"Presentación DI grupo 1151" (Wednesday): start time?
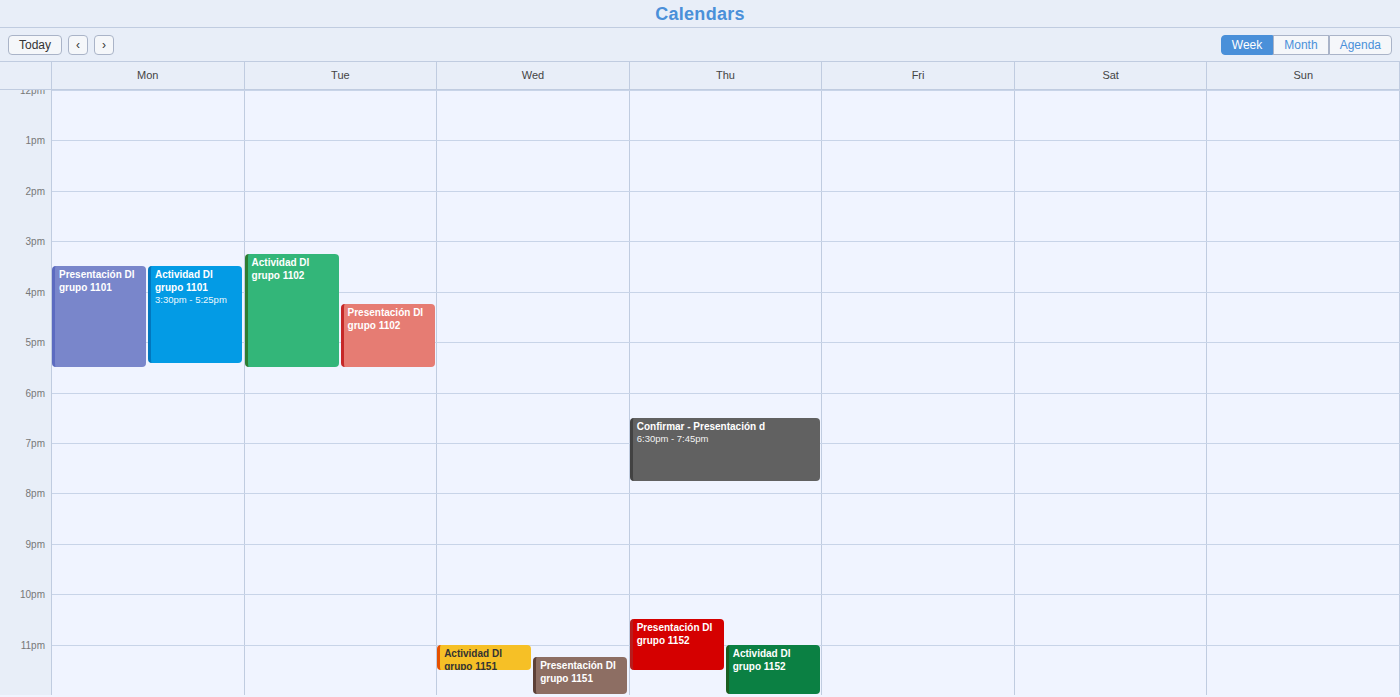
23:15